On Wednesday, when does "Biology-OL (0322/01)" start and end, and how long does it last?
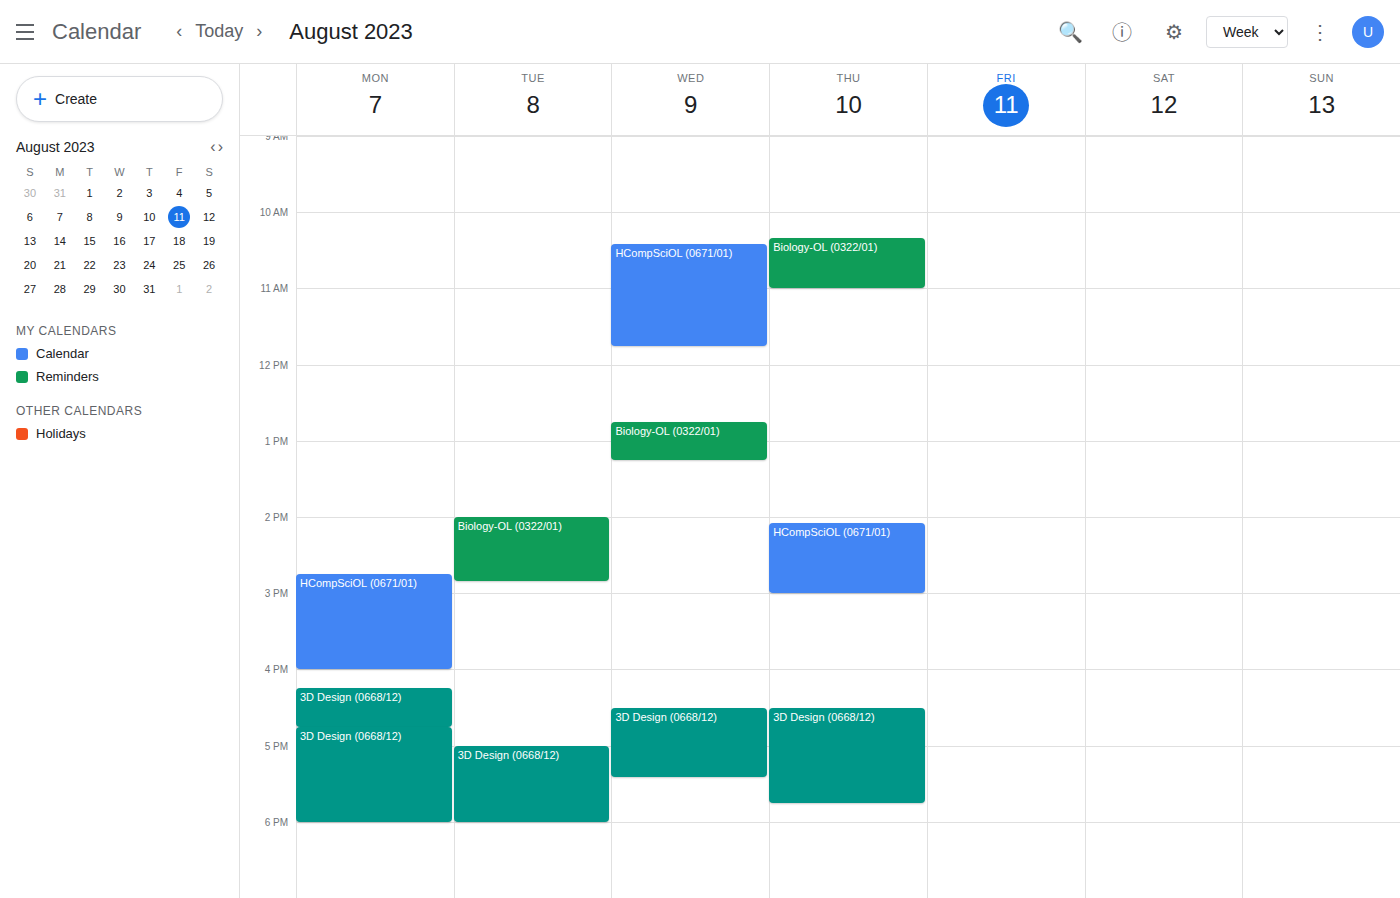
12:45 PM to 1:15 PM, 30 minutes